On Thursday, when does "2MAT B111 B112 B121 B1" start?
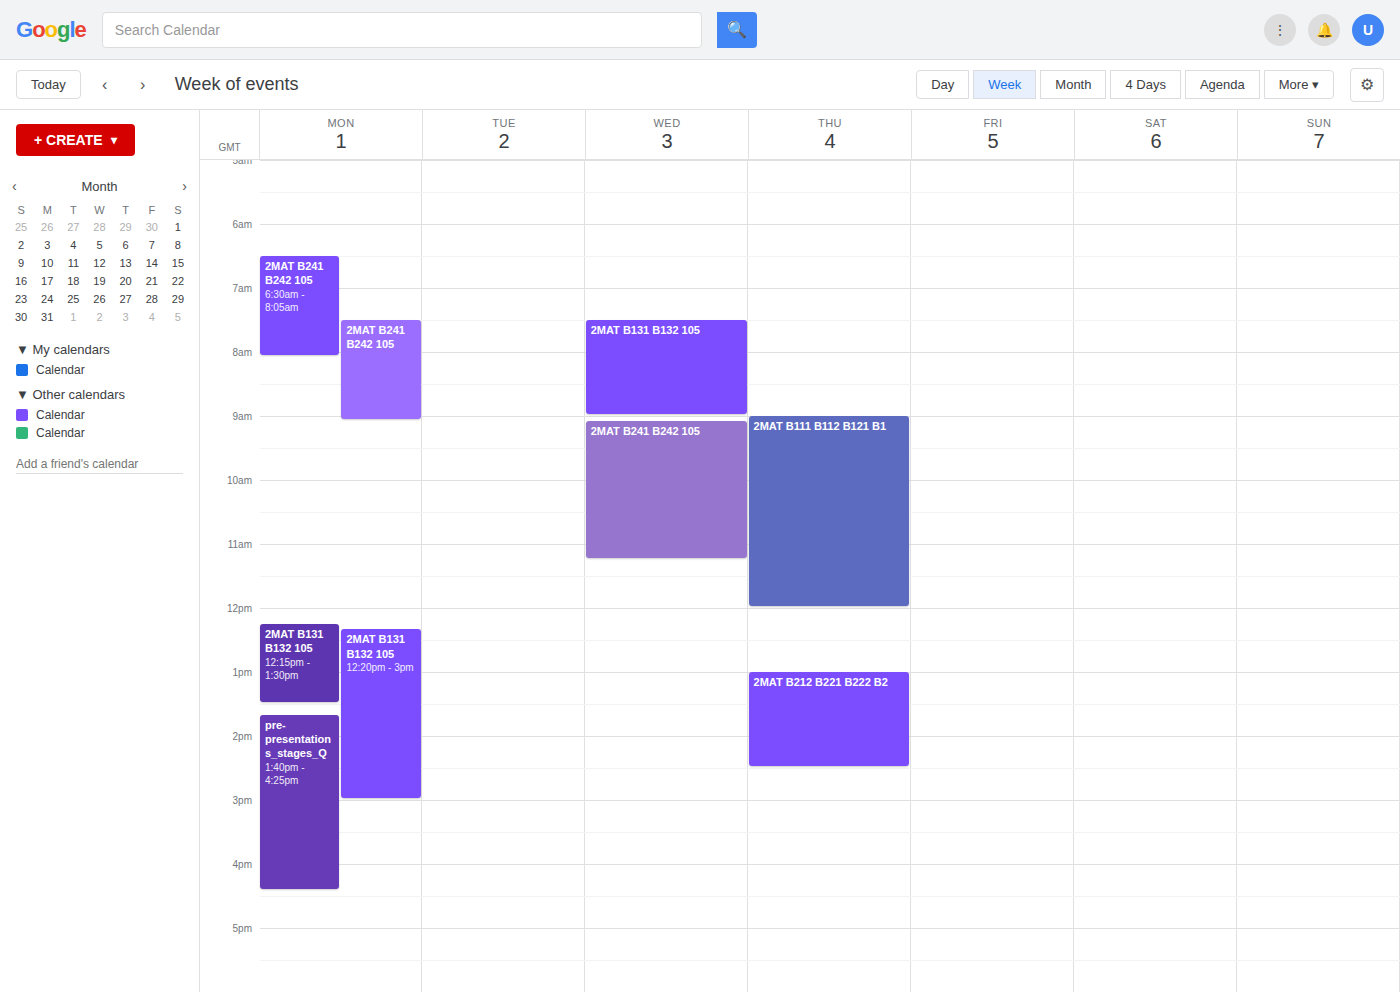
9:00 AM